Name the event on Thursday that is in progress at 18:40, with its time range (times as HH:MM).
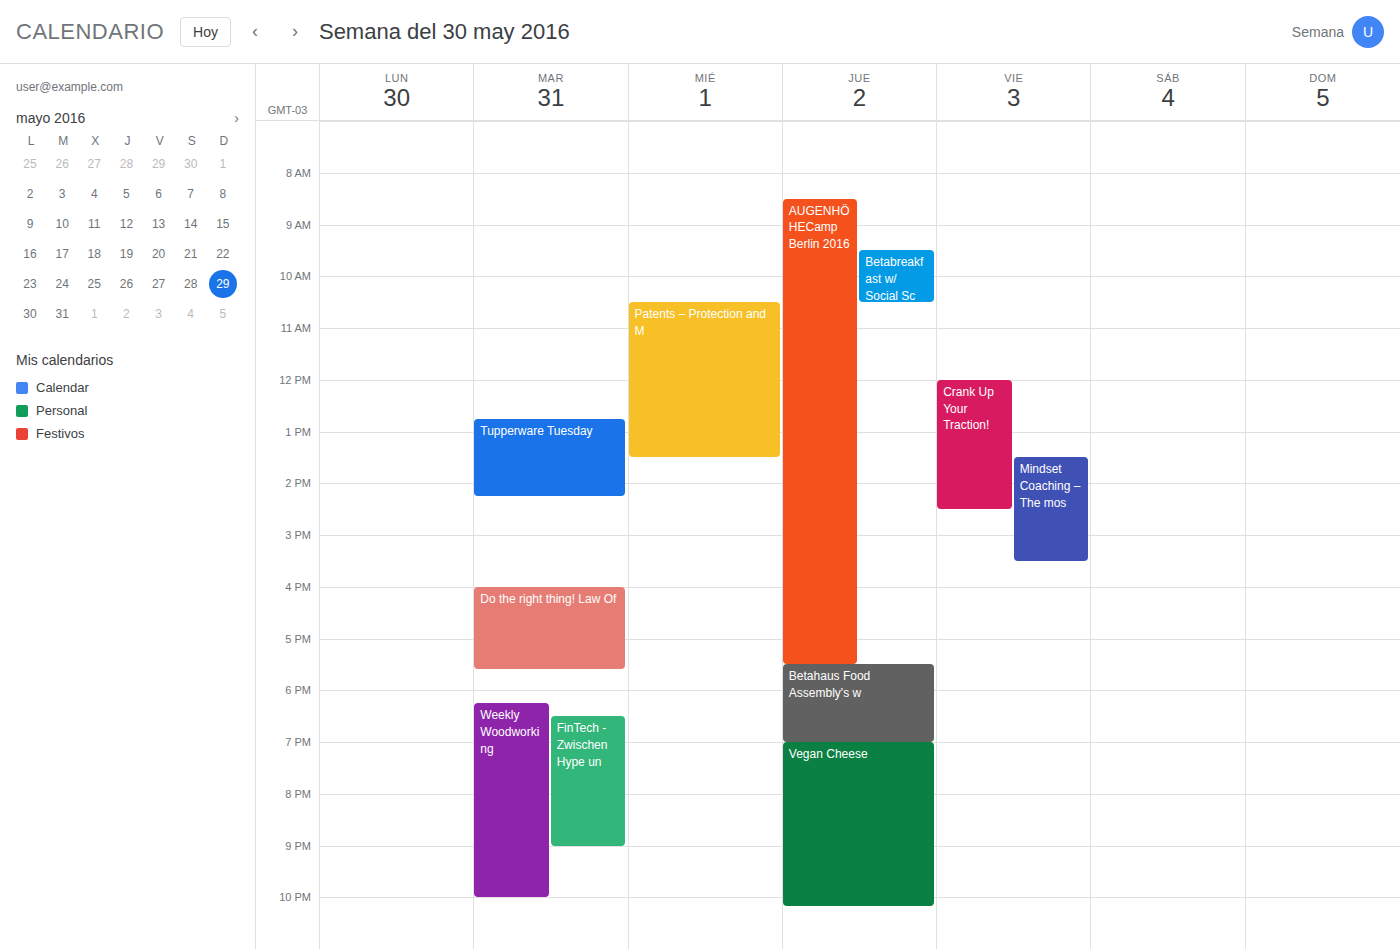
"Betahaus Food Assembly's w", 17:30 to 19:00